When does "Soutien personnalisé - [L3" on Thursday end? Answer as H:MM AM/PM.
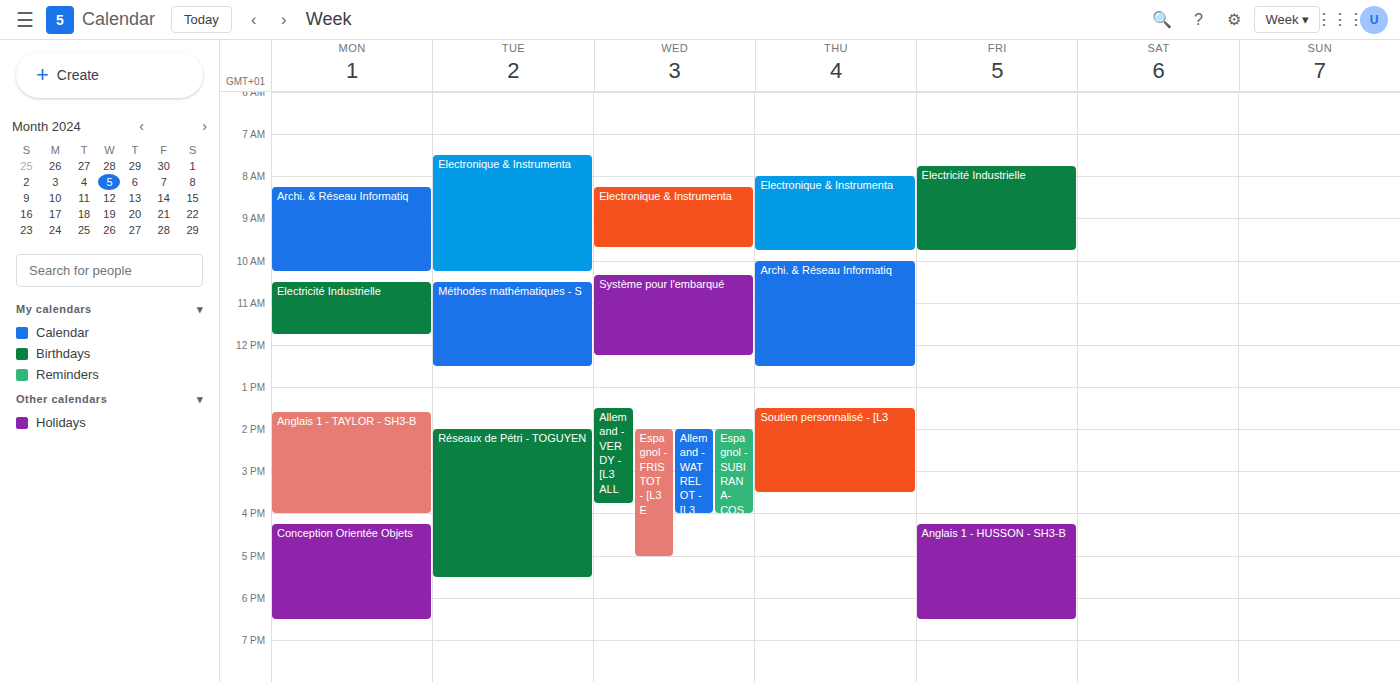
3:30 PM